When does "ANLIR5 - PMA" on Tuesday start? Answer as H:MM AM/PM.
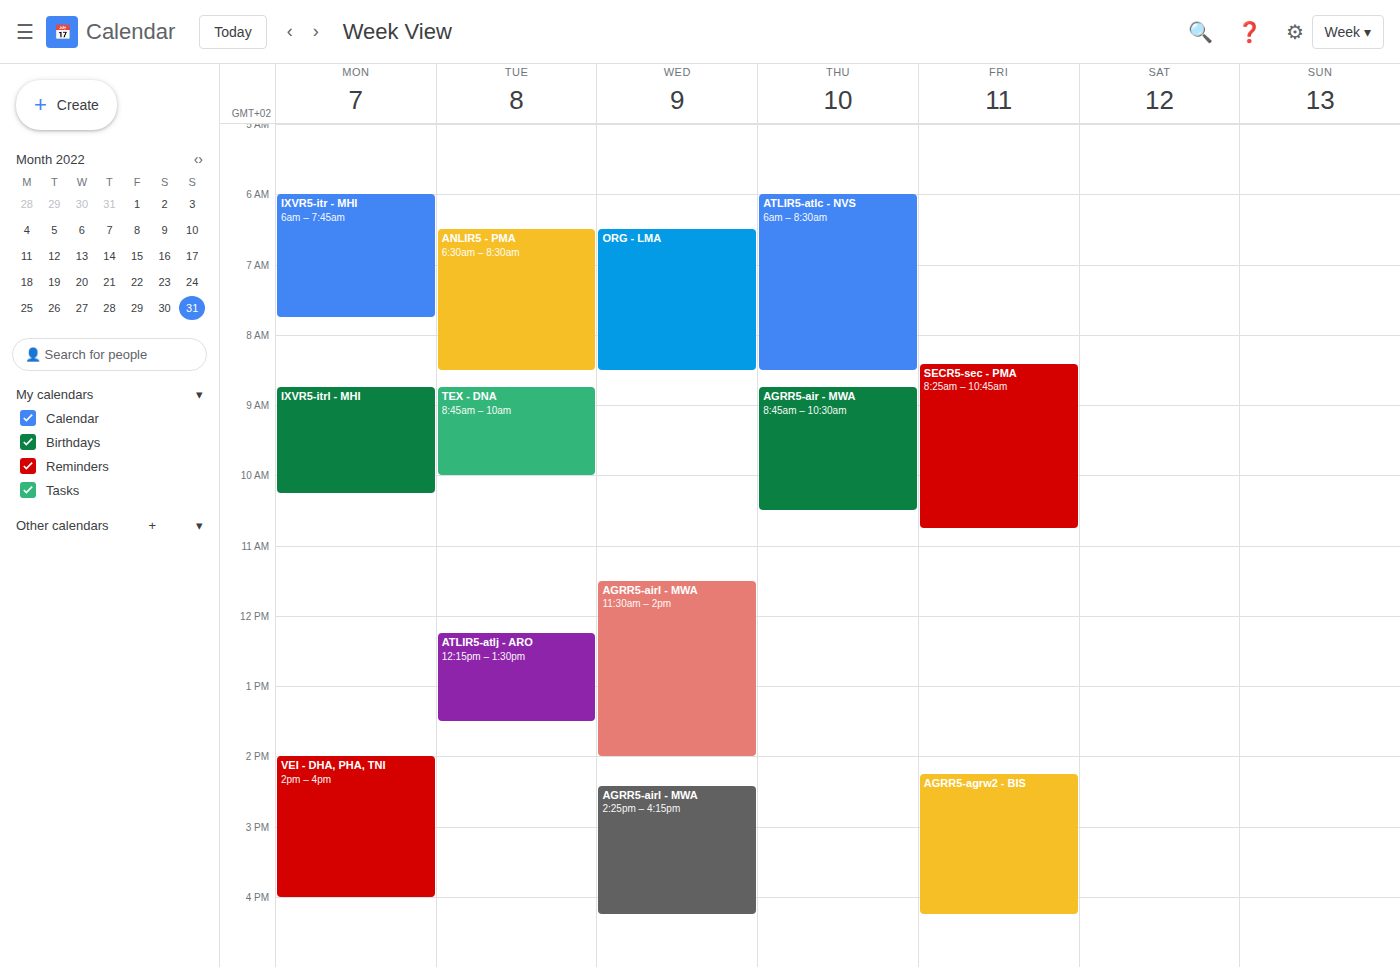
6:30 AM